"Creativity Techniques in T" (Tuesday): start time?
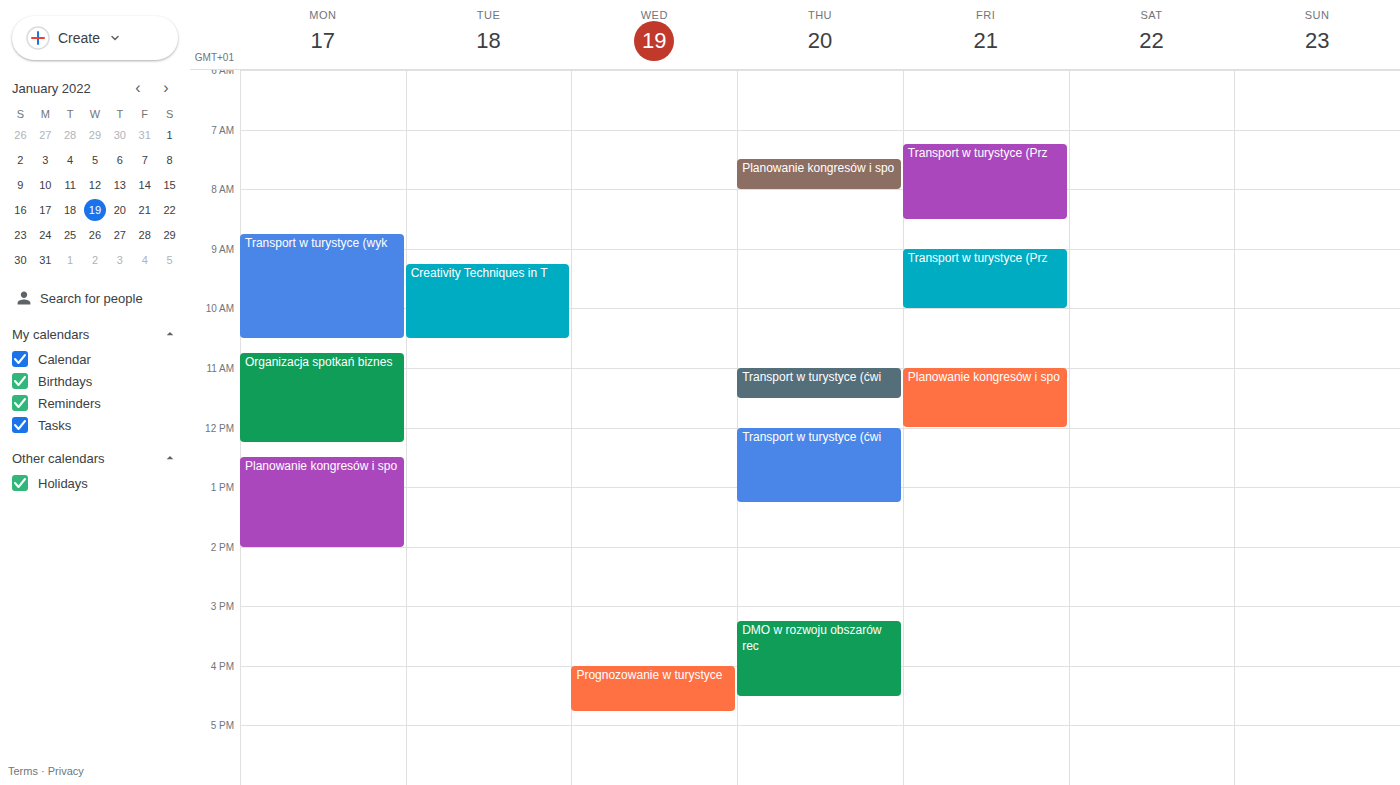
9:15 AM